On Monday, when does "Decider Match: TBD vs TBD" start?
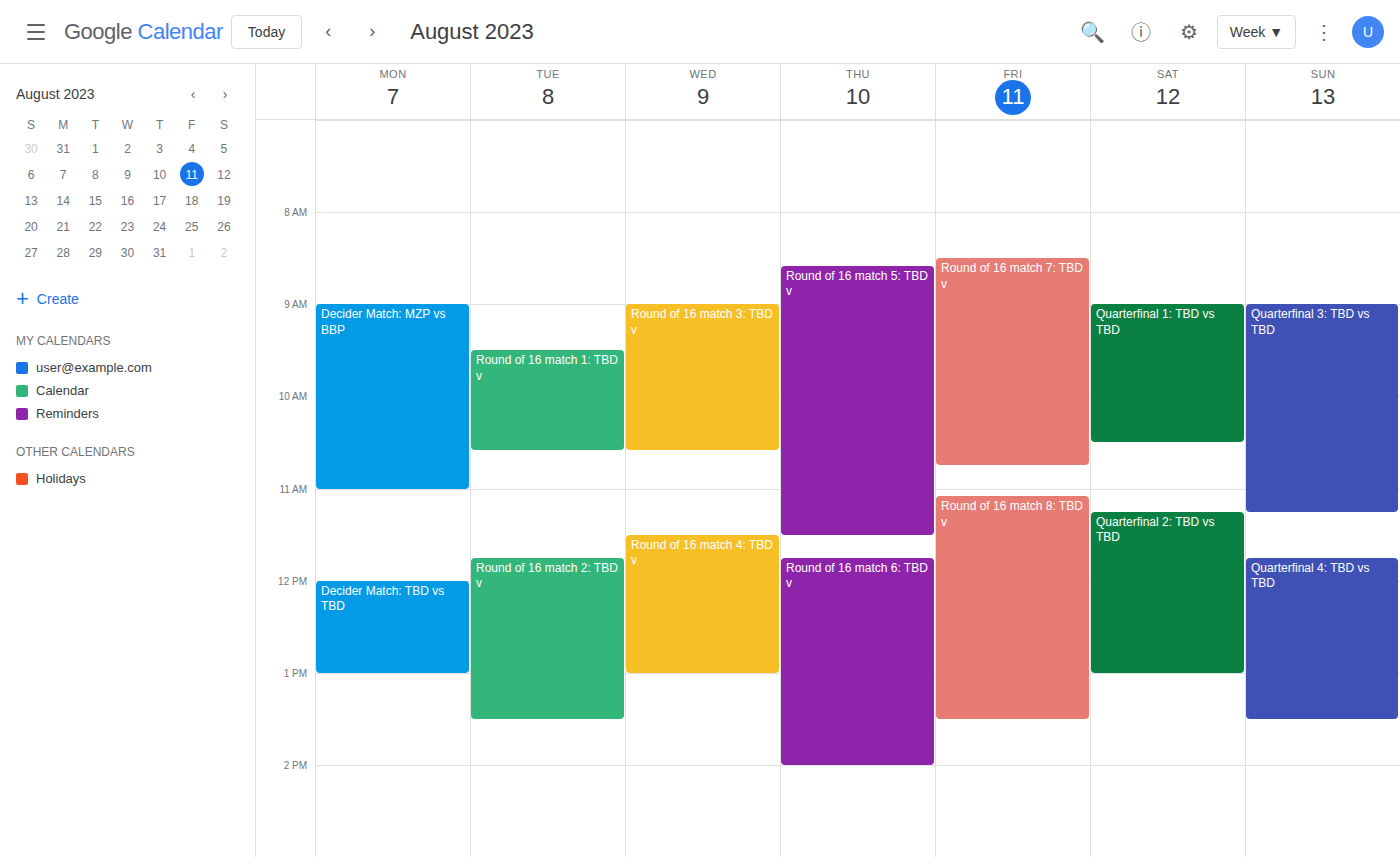
12:00 PM